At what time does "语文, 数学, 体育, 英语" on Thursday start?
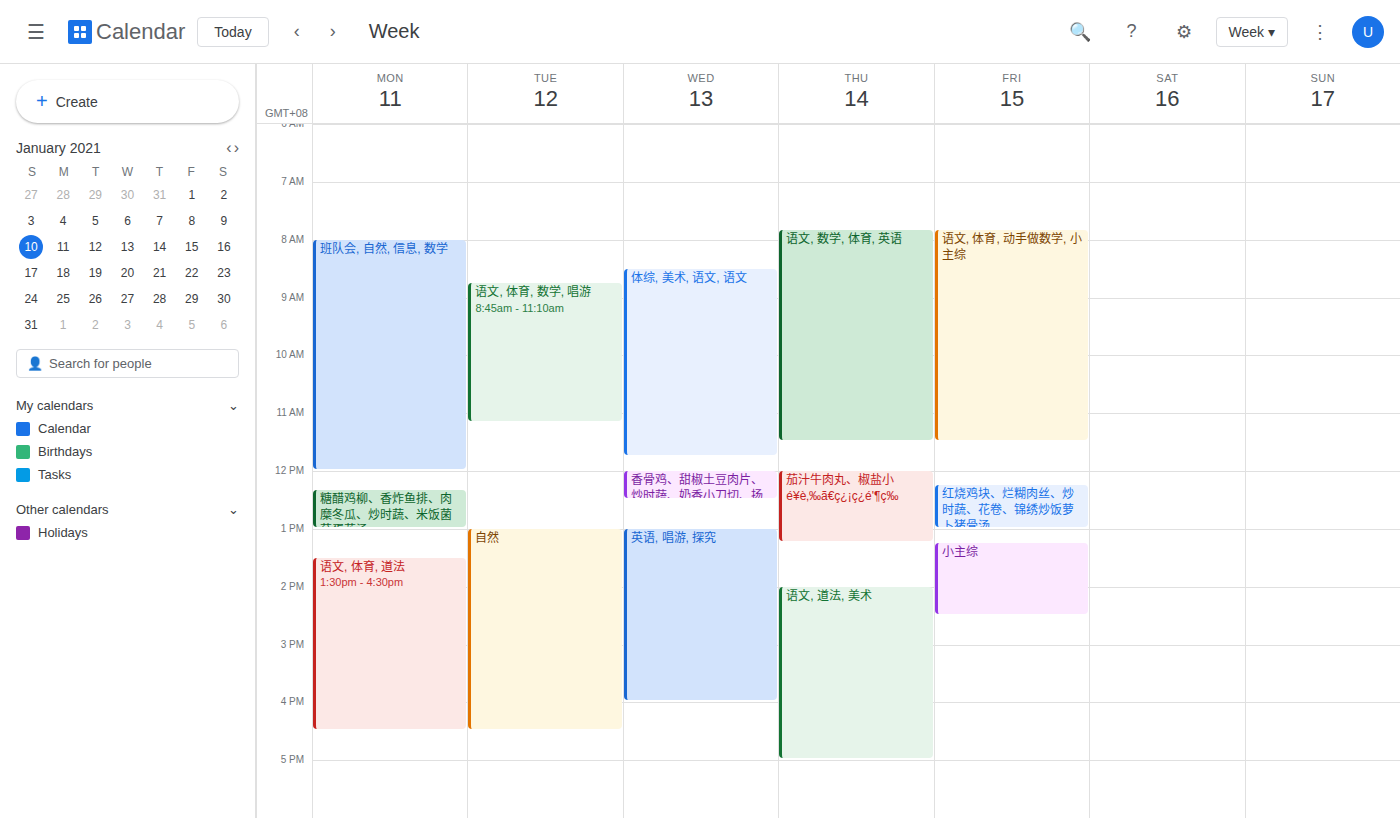
7:50 AM